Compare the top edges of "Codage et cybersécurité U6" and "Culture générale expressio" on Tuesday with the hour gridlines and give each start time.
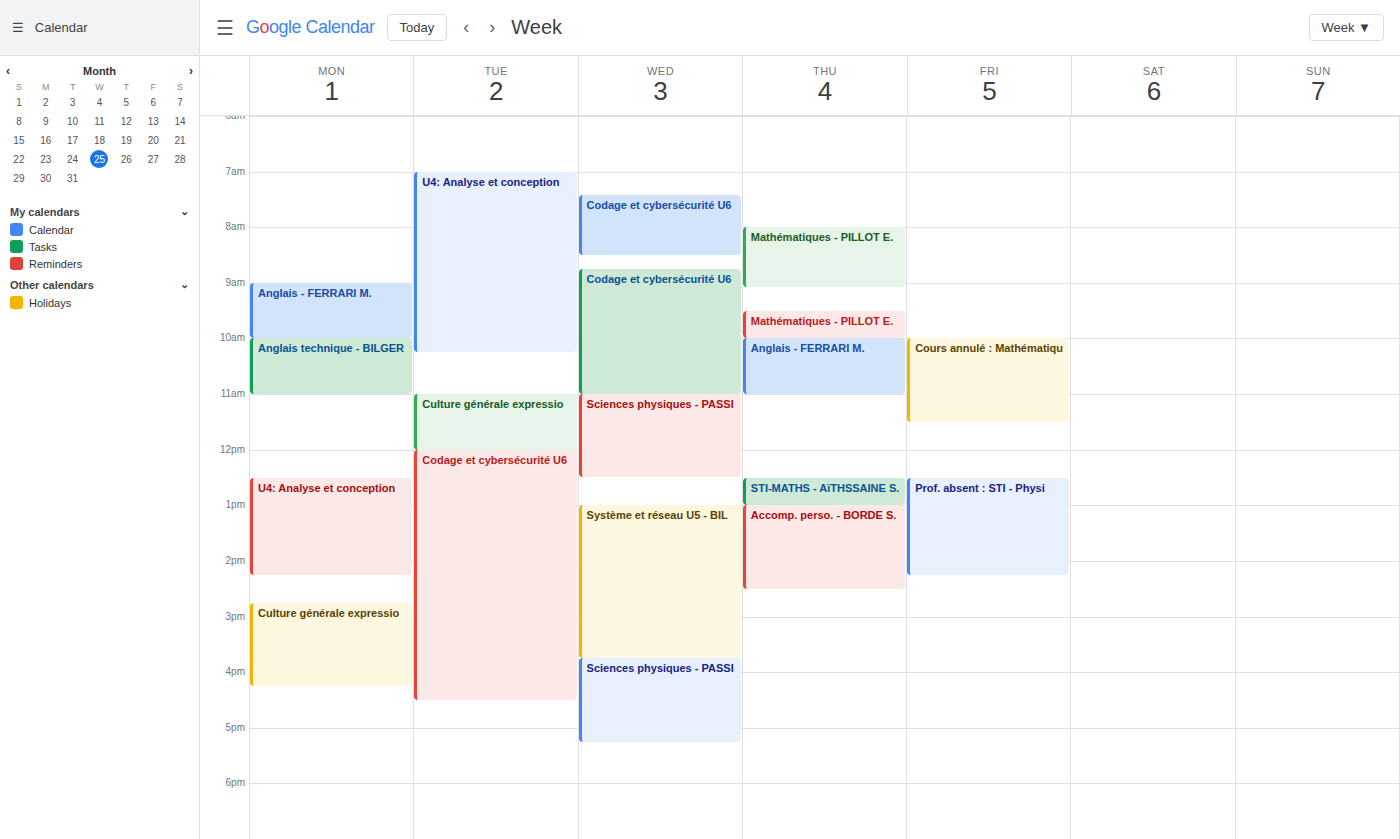
"Codage et cybersécurité U6": 12:00 PM, exactly on the 12 PM line. "Culture générale expressio": 11:00 AM, exactly on the 11 AM line.